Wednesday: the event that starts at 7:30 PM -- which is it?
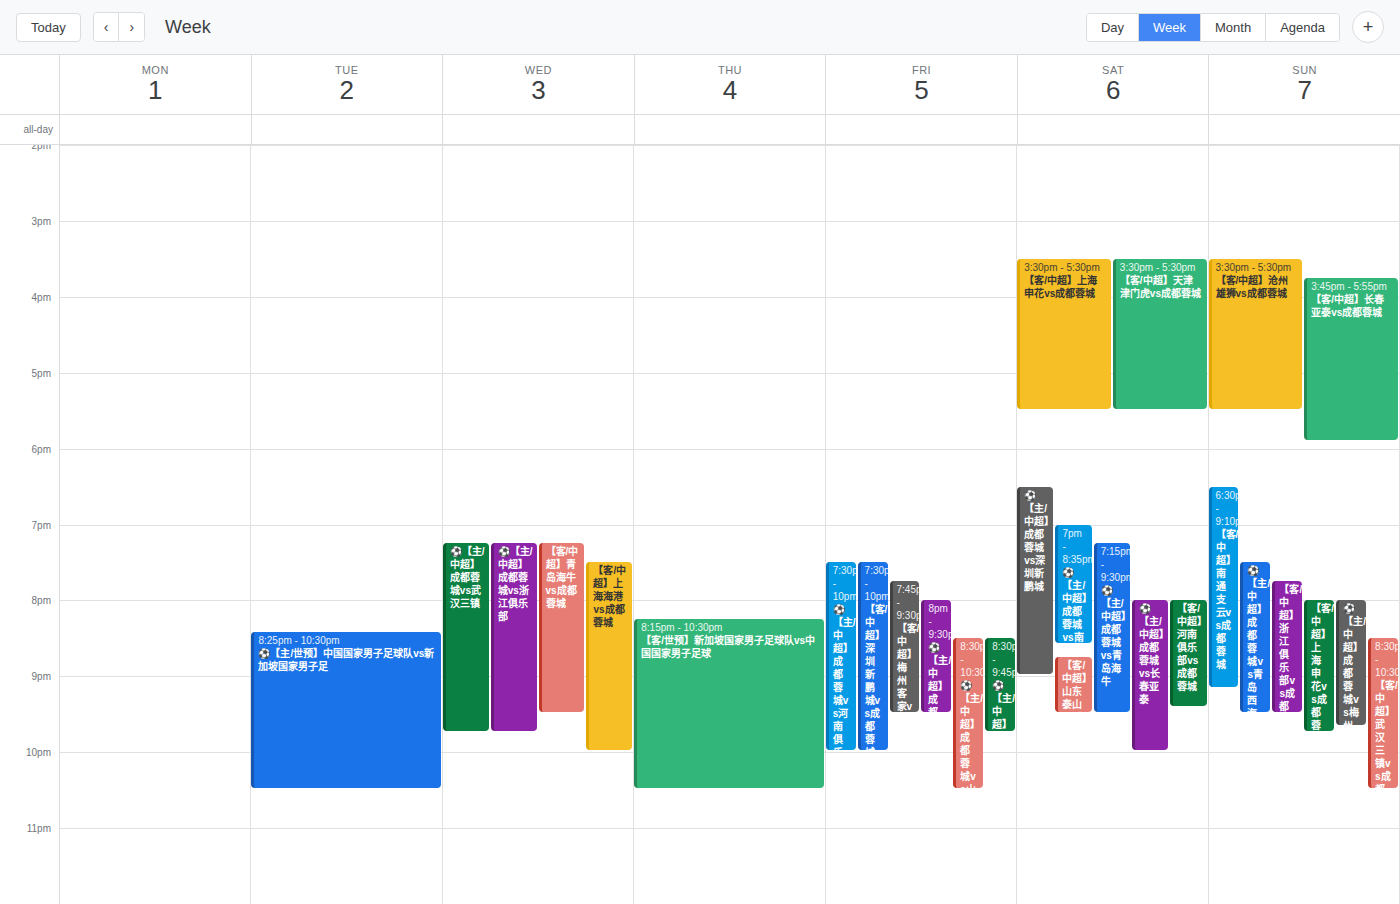
"【客/中超】上海海港vs成都蓉城"